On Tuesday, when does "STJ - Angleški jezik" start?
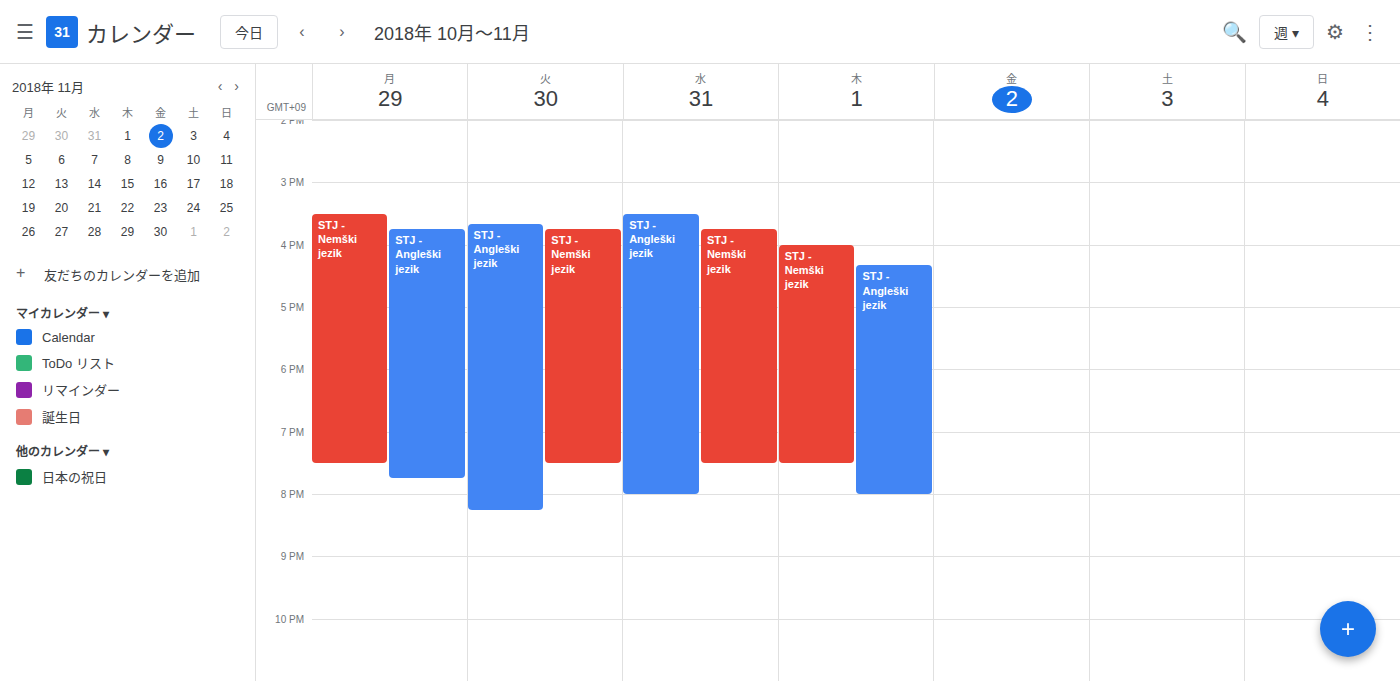
3:40 PM